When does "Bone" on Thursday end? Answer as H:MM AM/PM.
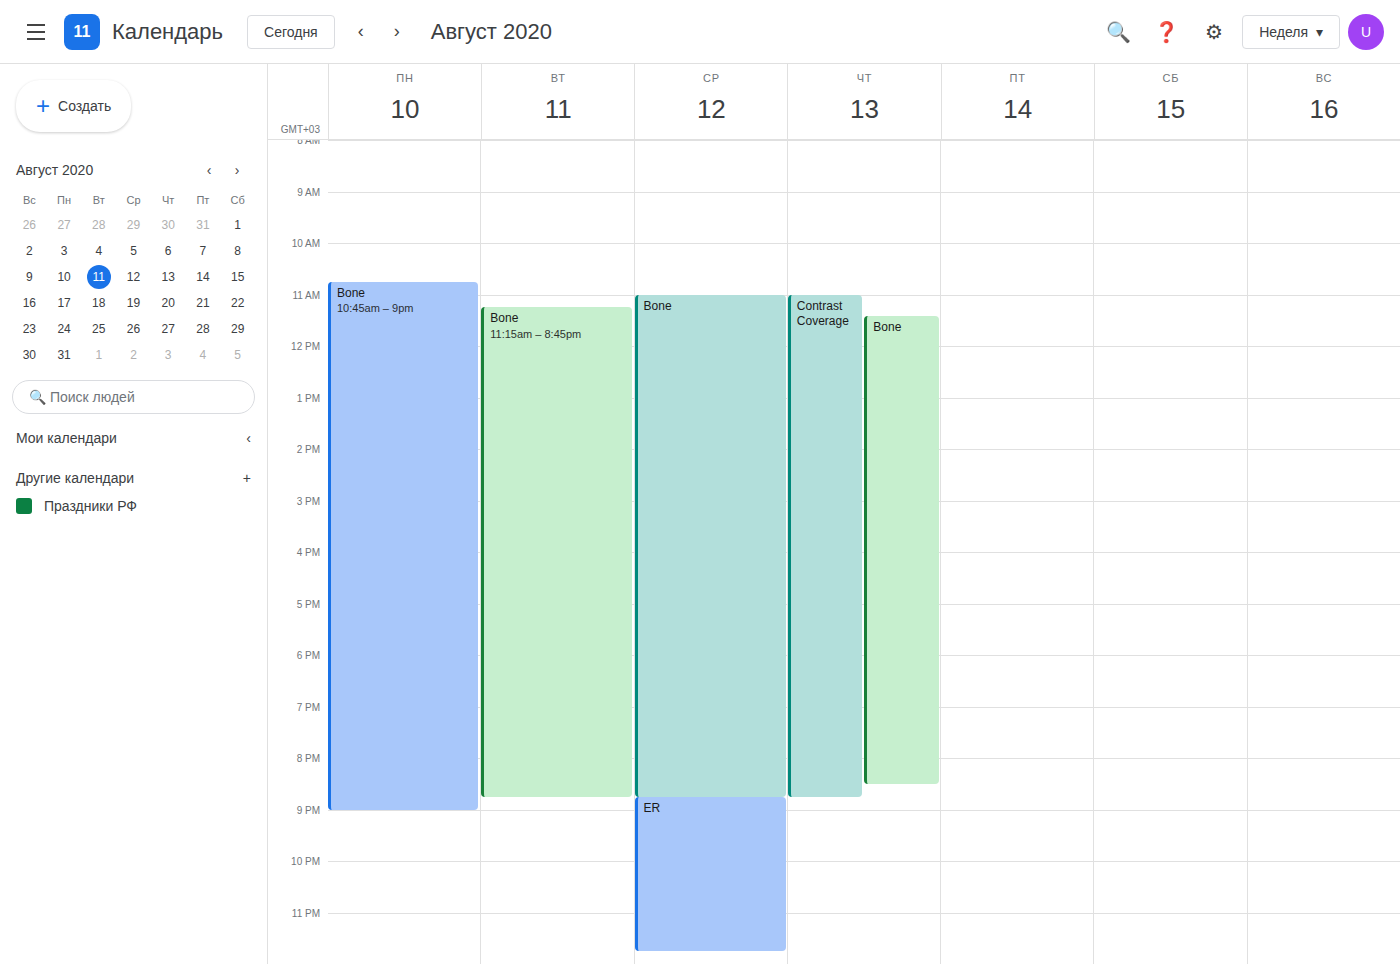
8:30 PM